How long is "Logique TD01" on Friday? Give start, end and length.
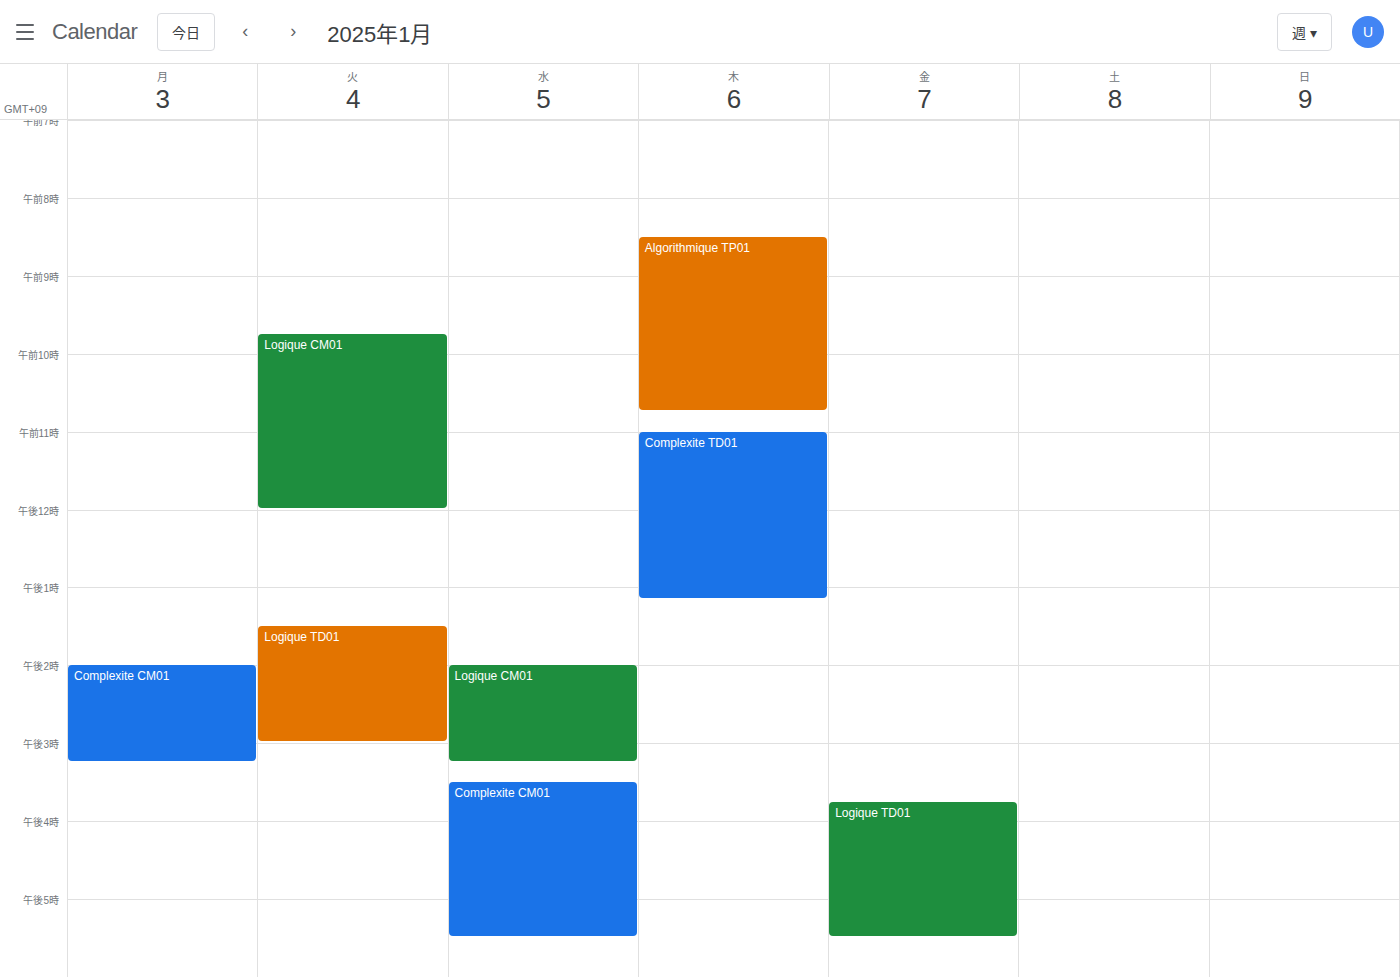
3:45 PM to 5:30 PM, 1 hour 45 minutes